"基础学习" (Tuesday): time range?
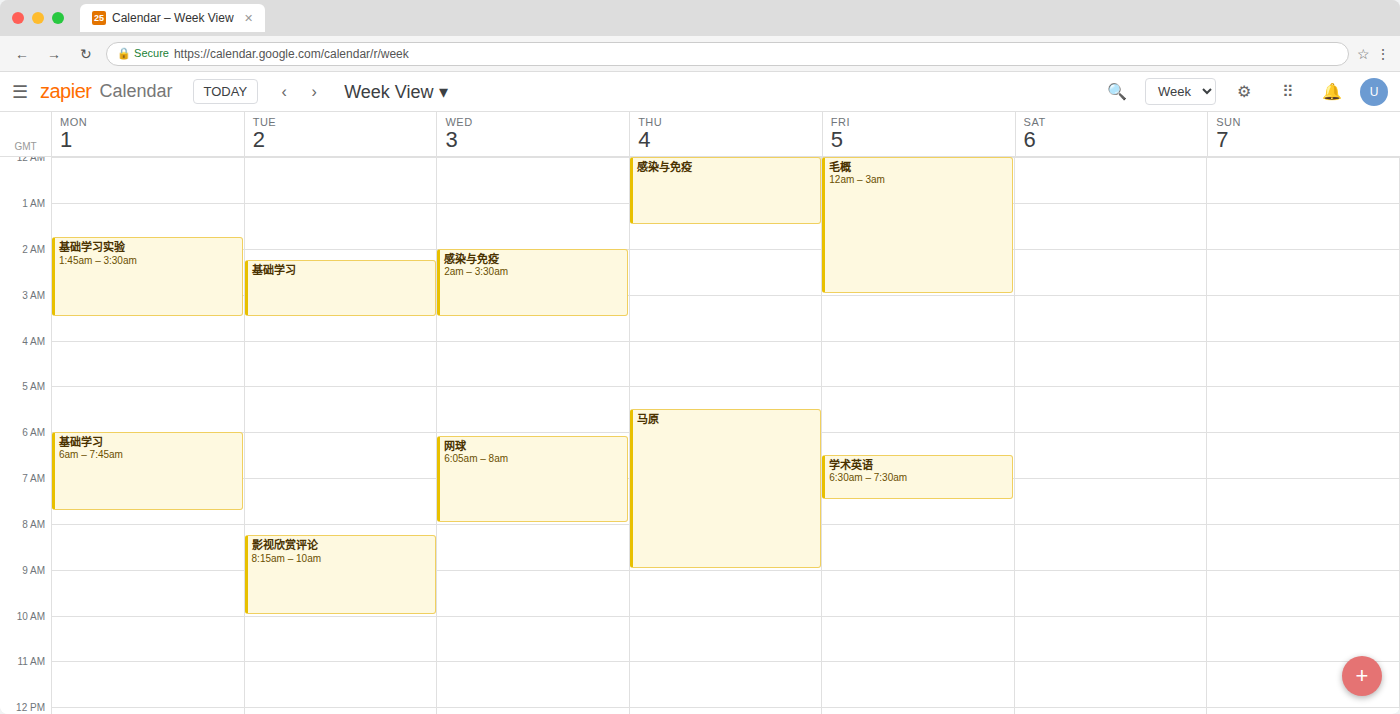
2:15 AM to 3:30 AM